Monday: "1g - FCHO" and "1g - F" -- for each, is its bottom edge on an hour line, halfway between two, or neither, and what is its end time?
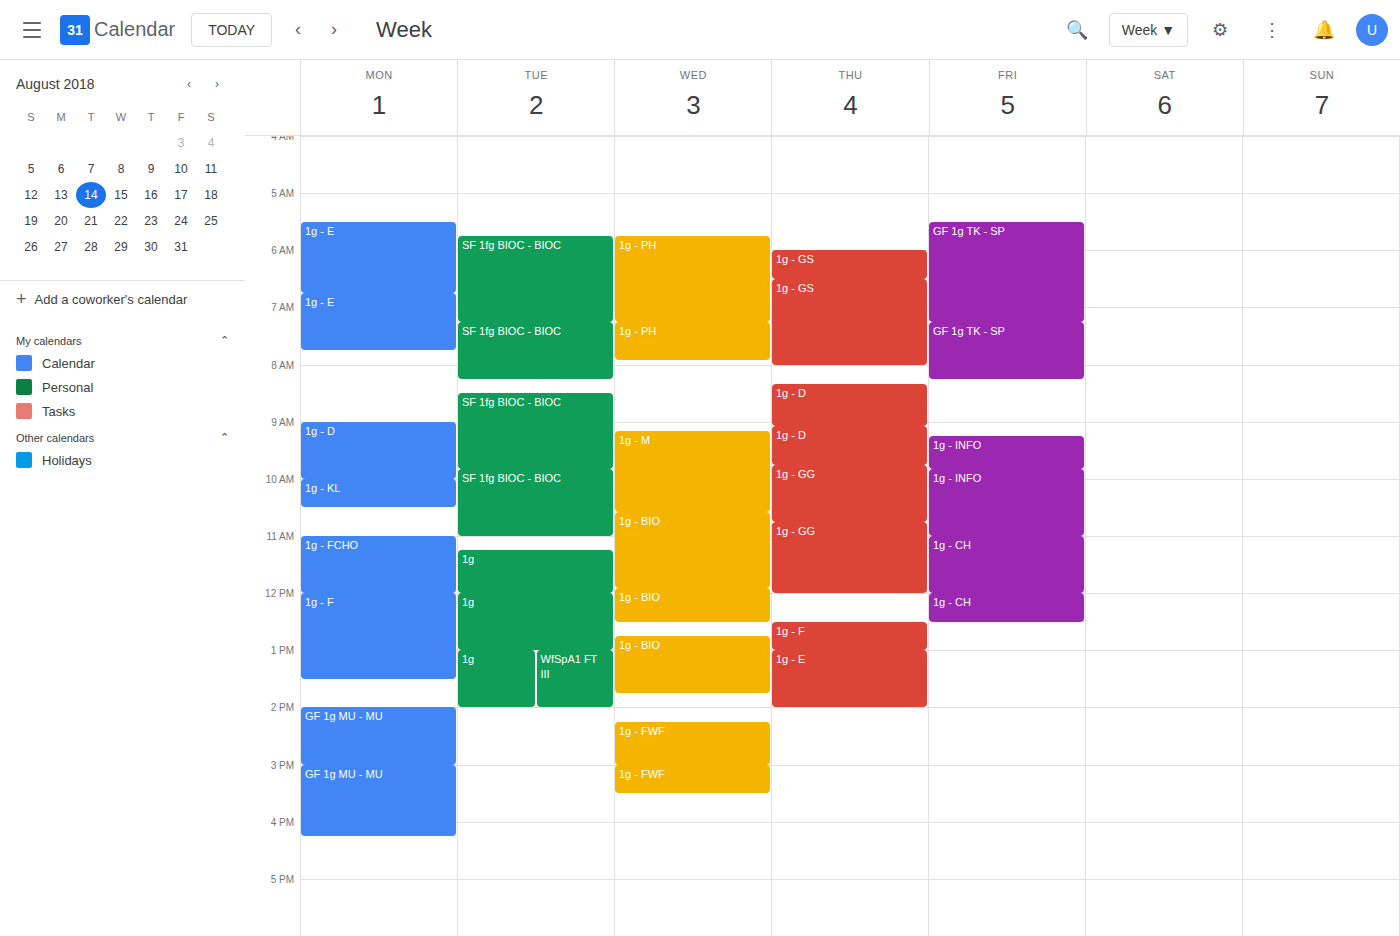
"1g - FCHO": 12:00 PM, exactly on the 12 PM line. "1g - F": 1:30 PM, halfway between the 1 PM and 2 PM lines.